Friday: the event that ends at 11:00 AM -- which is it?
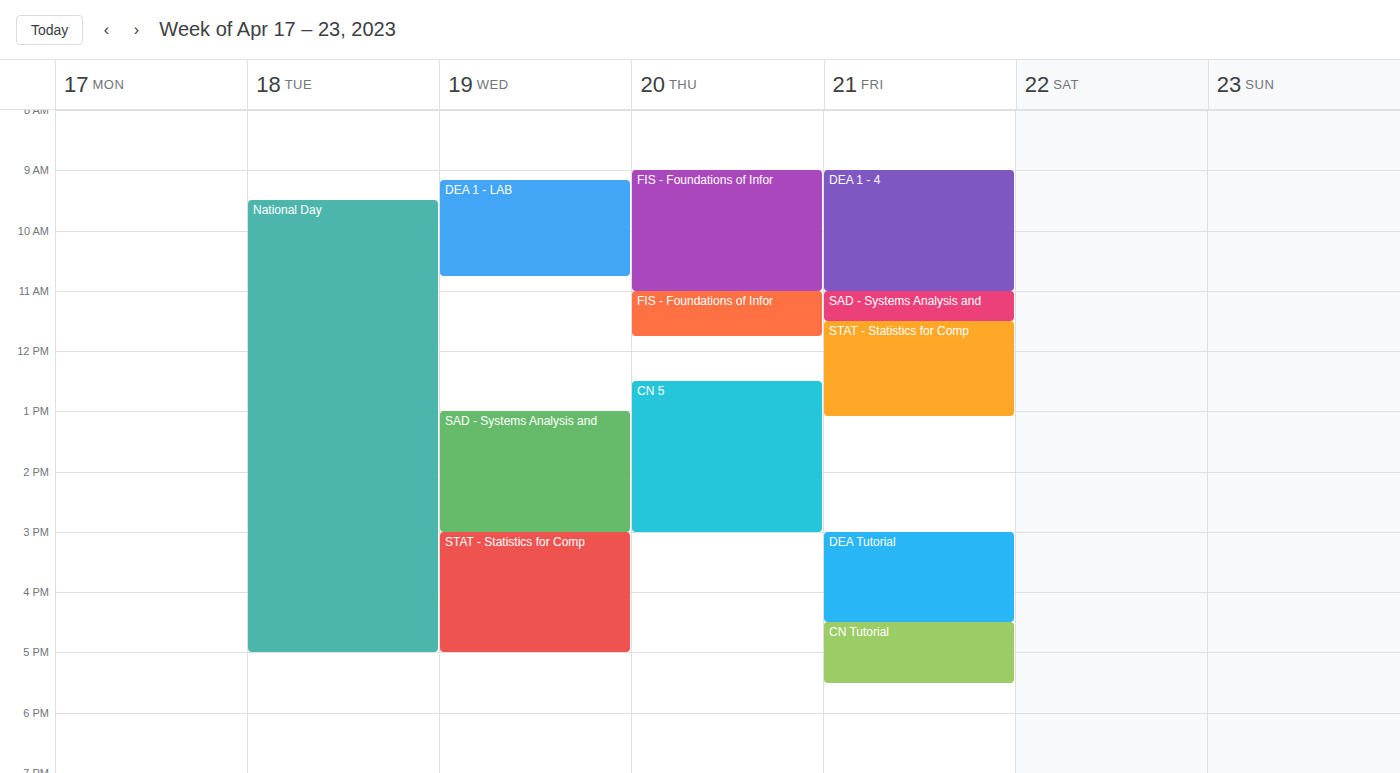
"DEA 1 - 4"